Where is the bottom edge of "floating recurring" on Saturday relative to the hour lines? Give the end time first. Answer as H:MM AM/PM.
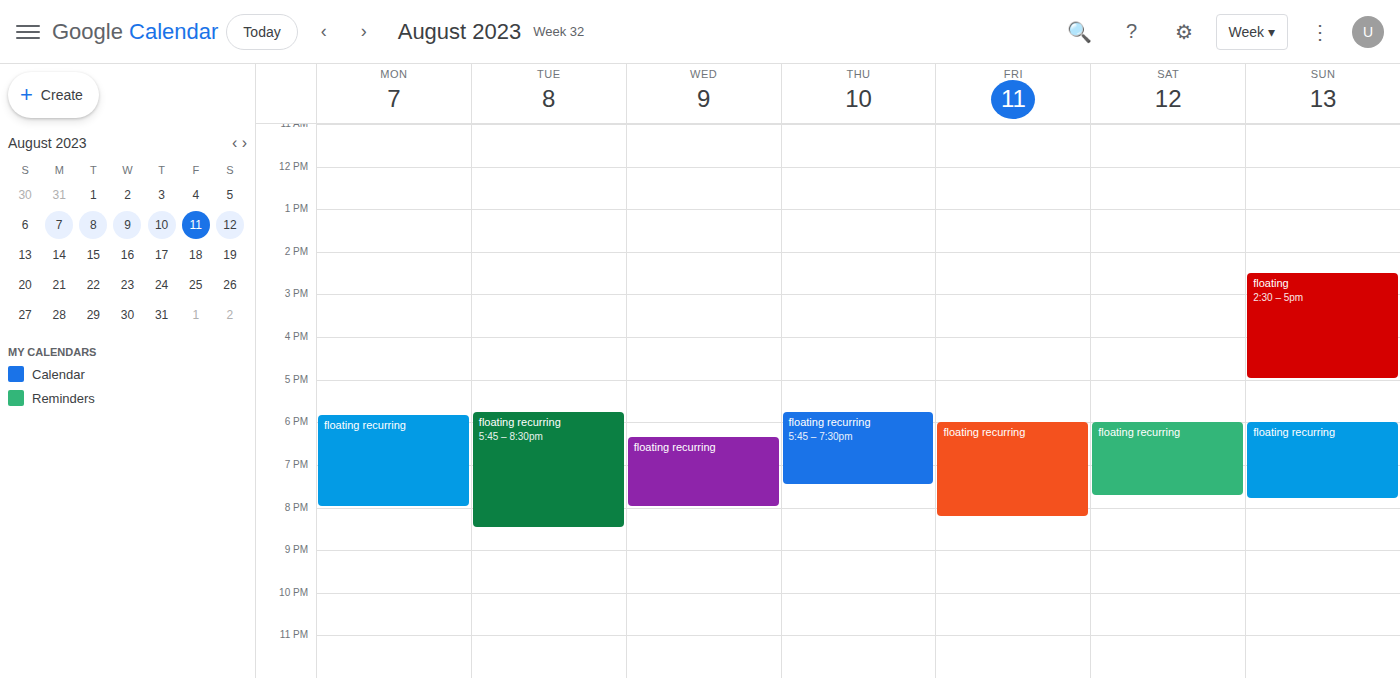
7:45 PM -- neither: three quarters of the way from the 7 PM line to the 8 PM line.